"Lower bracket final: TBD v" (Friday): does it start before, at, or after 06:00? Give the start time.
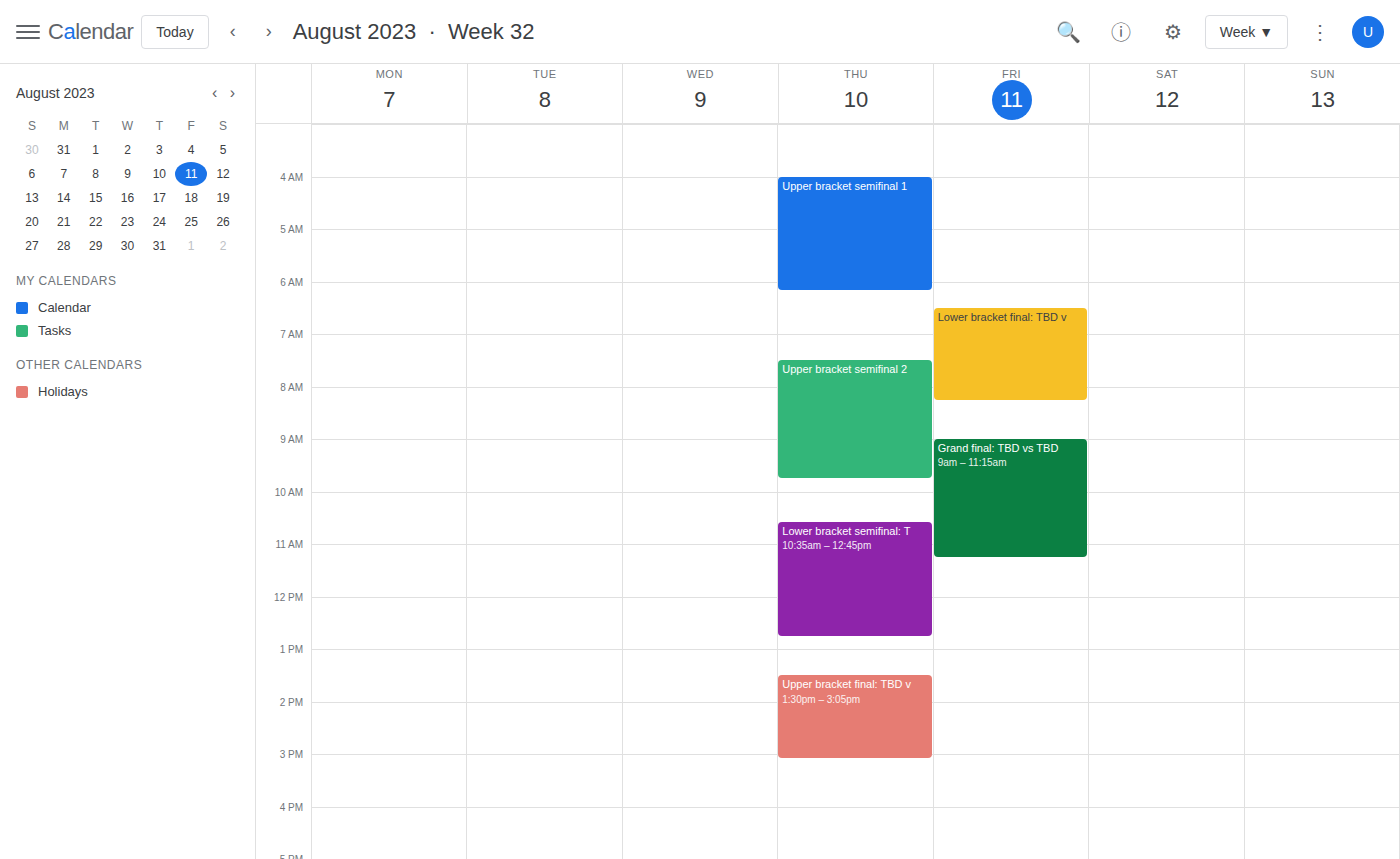
06:30 -- after 06:00, 30 minutes below the 06:00 line.